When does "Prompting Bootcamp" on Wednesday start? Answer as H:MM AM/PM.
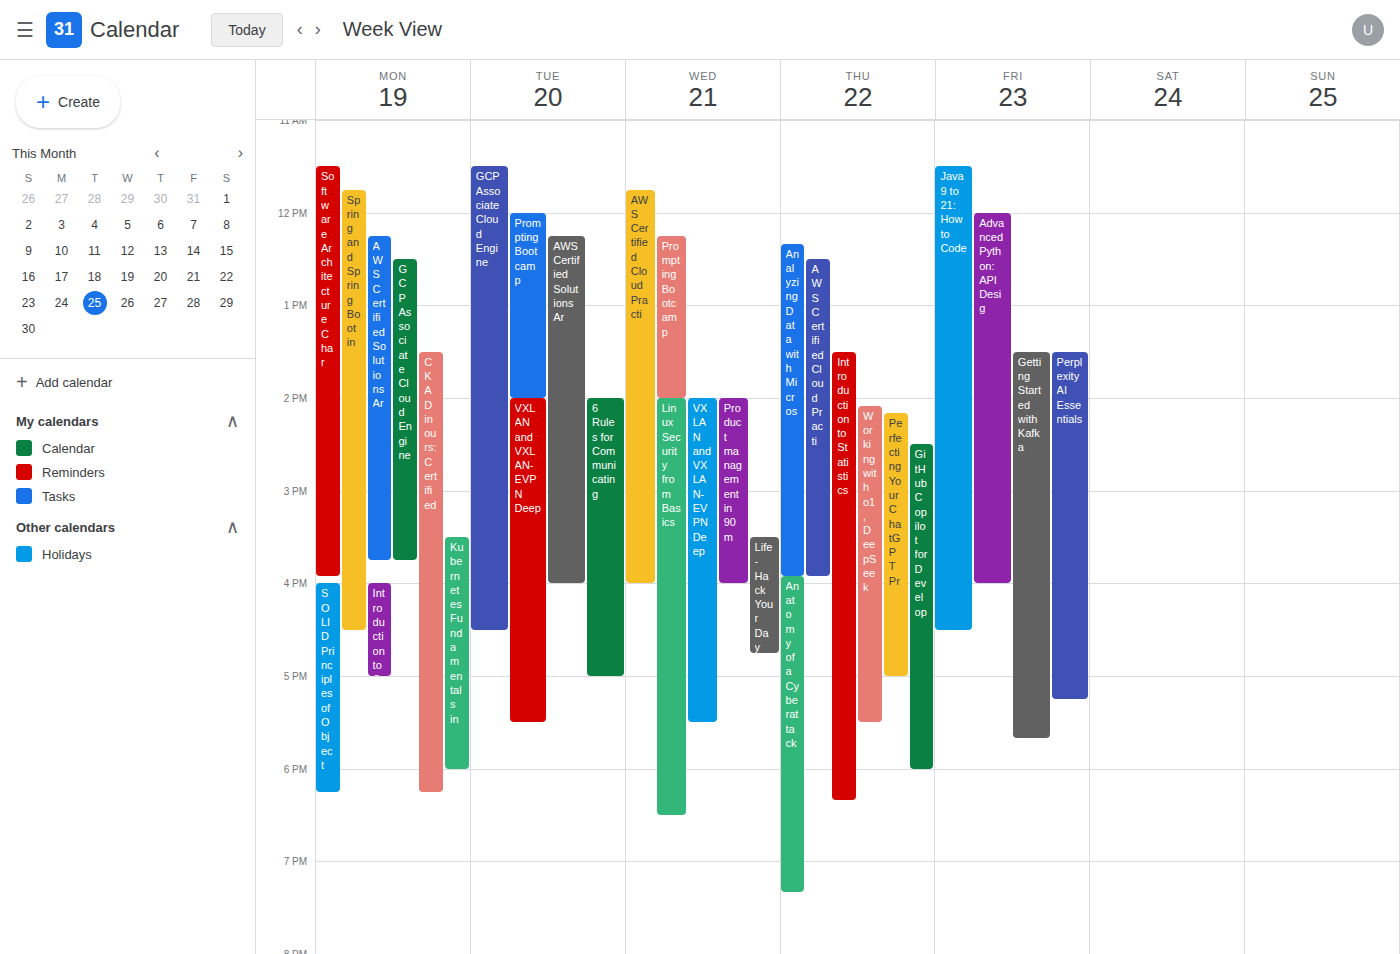
12:15 PM